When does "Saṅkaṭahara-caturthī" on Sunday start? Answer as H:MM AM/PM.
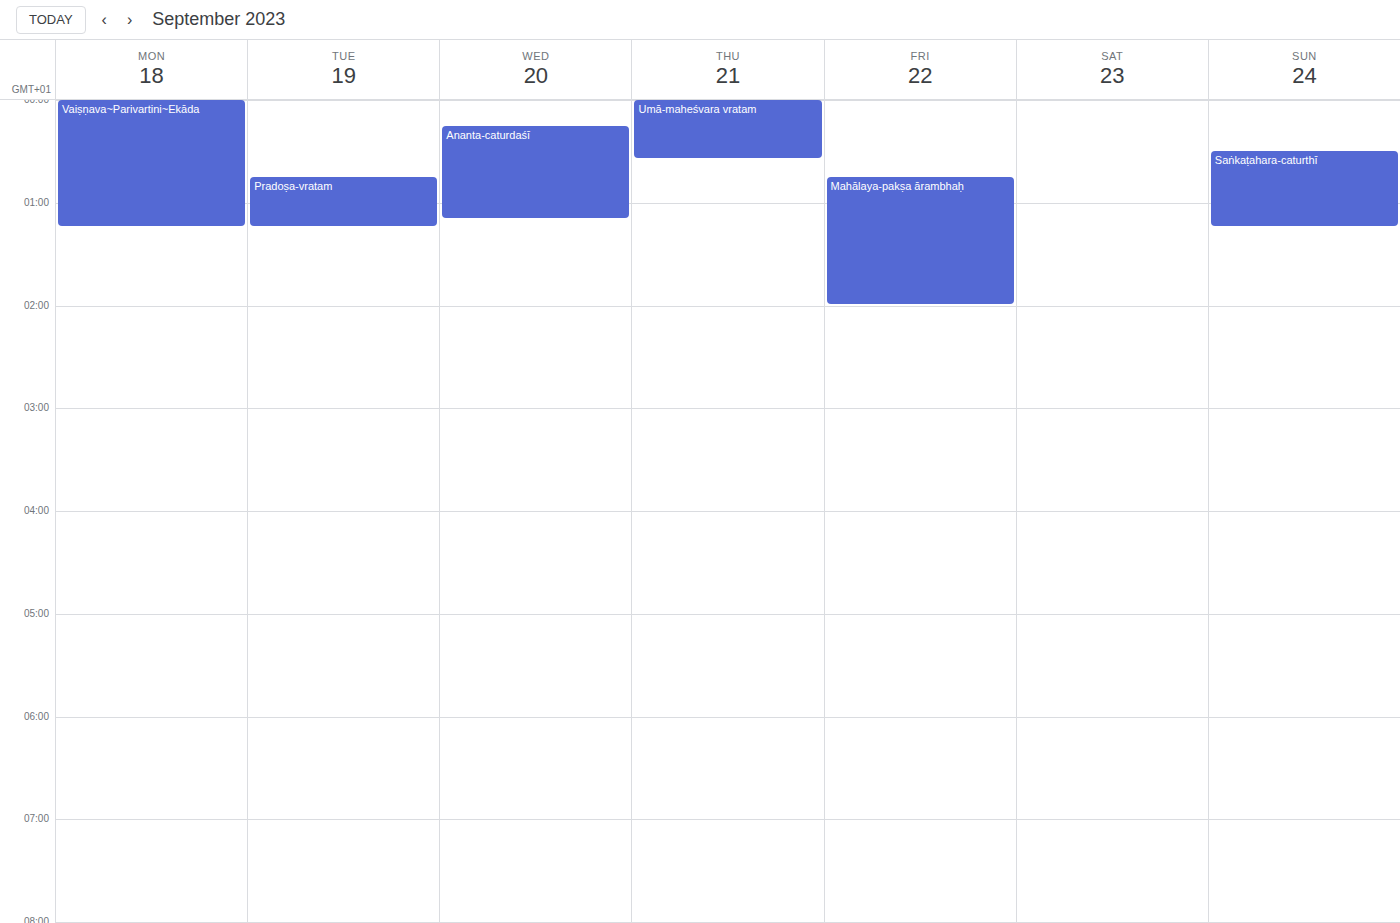
12:30 AM